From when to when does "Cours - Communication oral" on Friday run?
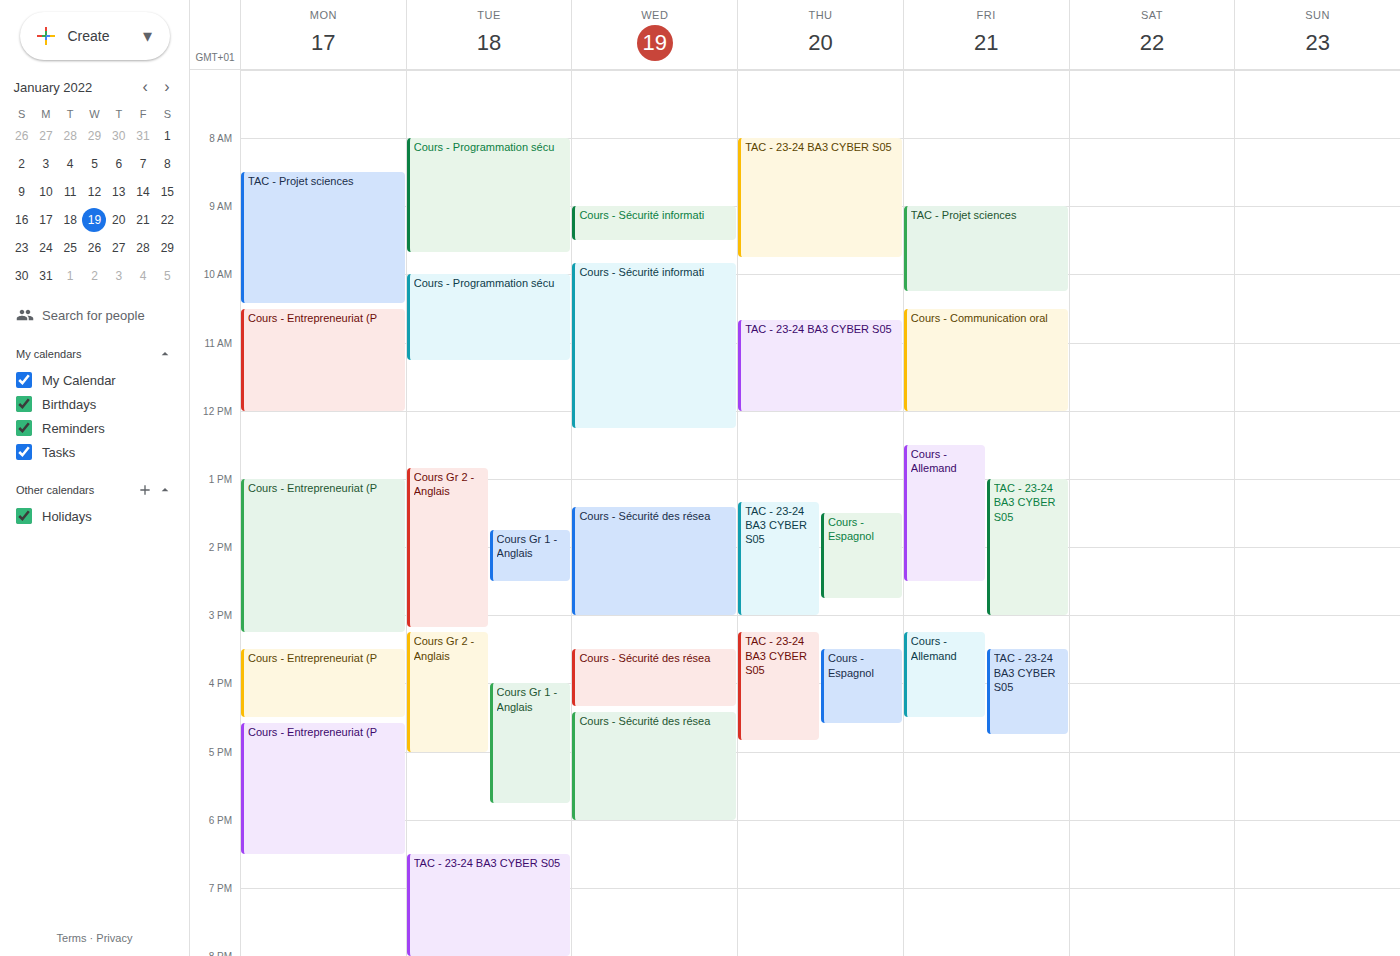
10:30 AM to 12:00 PM